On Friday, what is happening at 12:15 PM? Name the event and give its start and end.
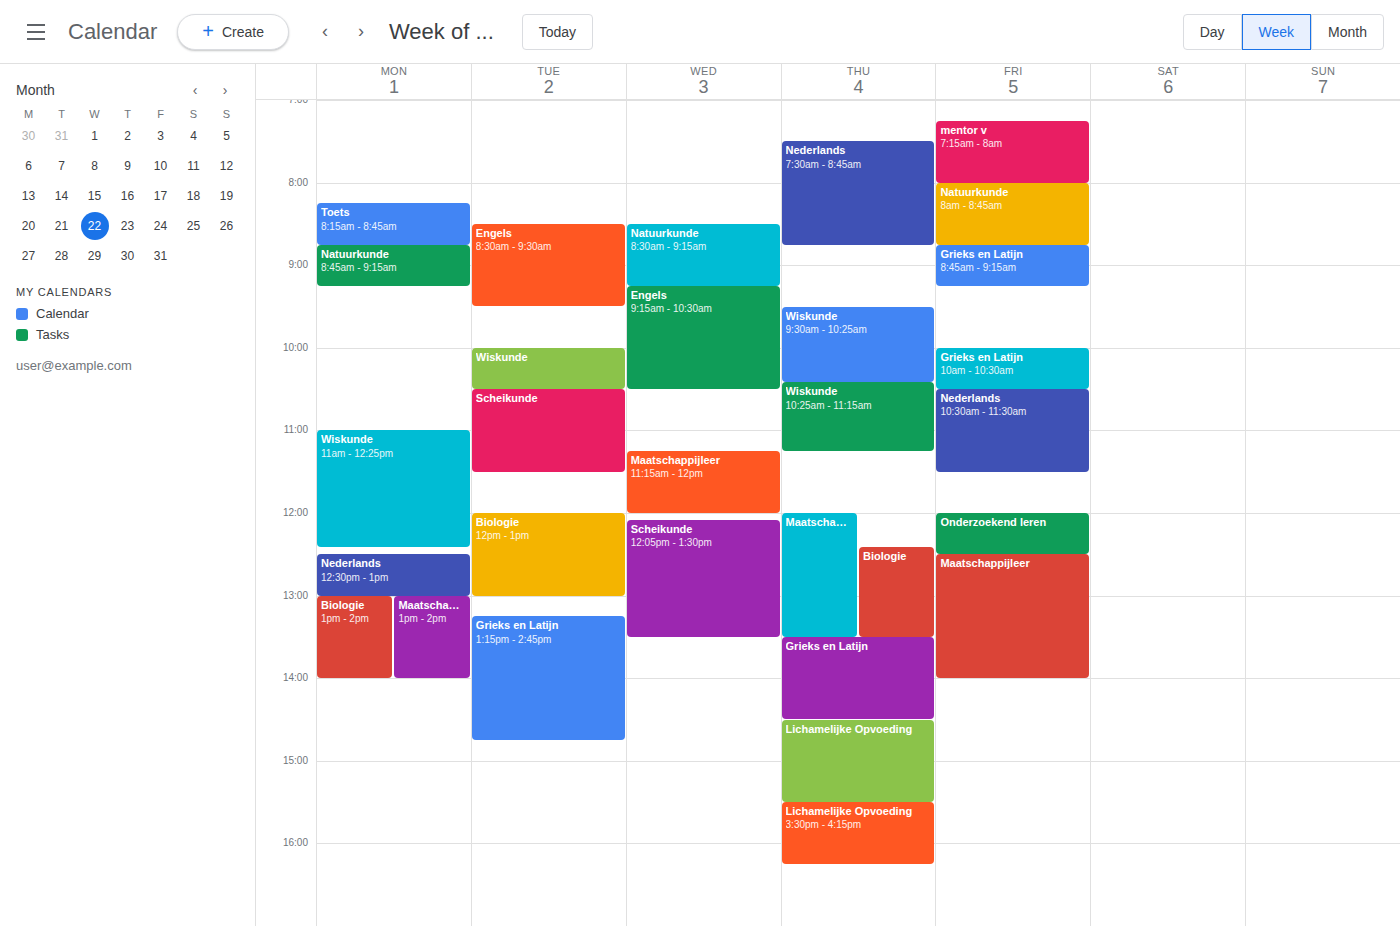
"Onderzoekend leren", 12:00 PM to 12:30 PM